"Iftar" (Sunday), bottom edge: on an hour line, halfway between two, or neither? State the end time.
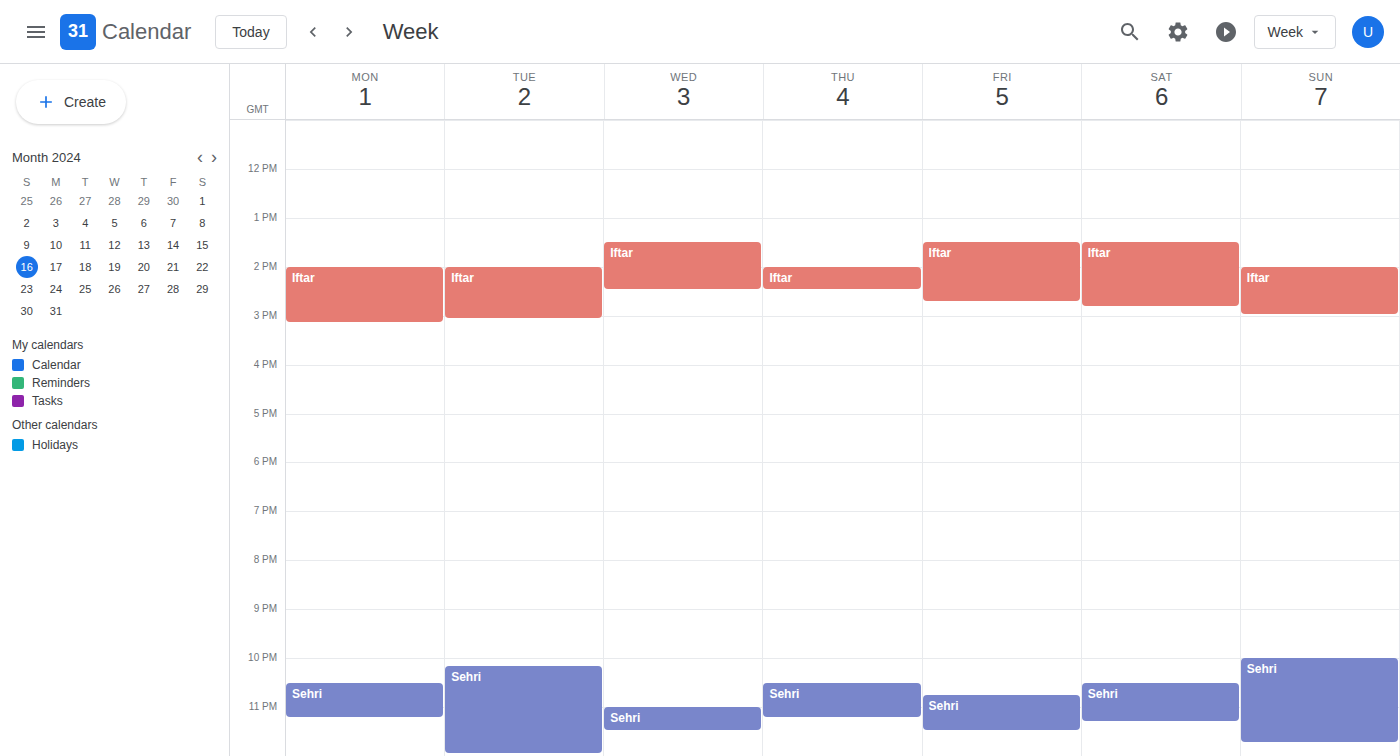
15:00 -- exactly on the 15:00 line.